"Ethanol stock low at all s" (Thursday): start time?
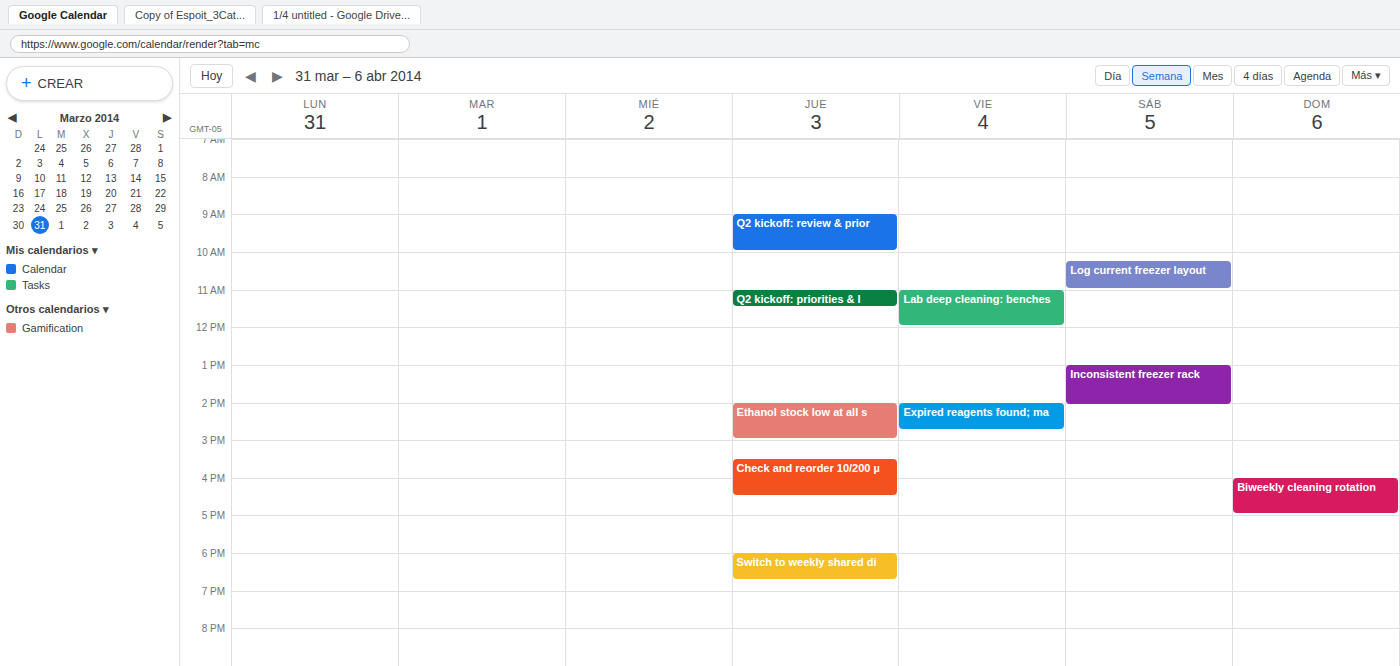
2:00 PM